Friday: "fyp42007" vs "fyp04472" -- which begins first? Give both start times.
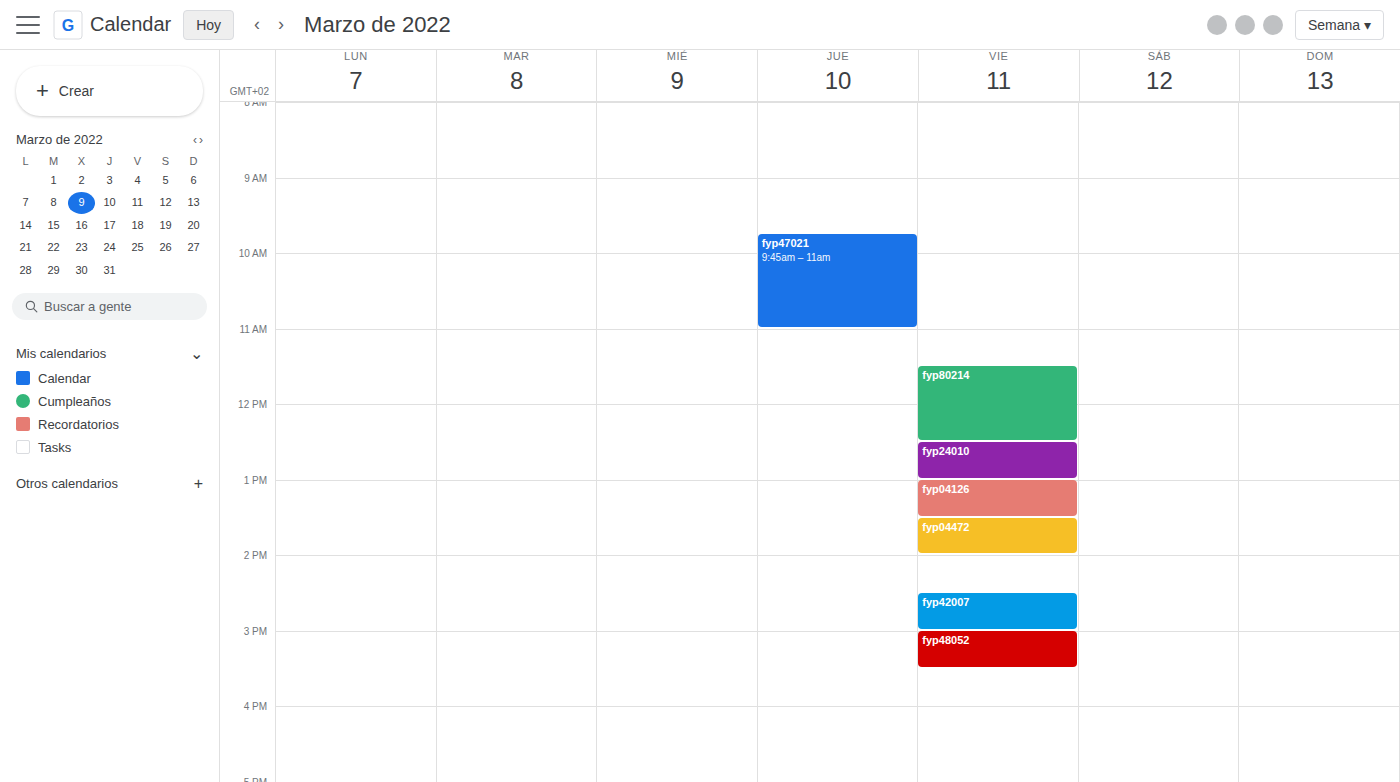
"fyp04472" 1:30 PM; "fyp42007" 2:30 PM.